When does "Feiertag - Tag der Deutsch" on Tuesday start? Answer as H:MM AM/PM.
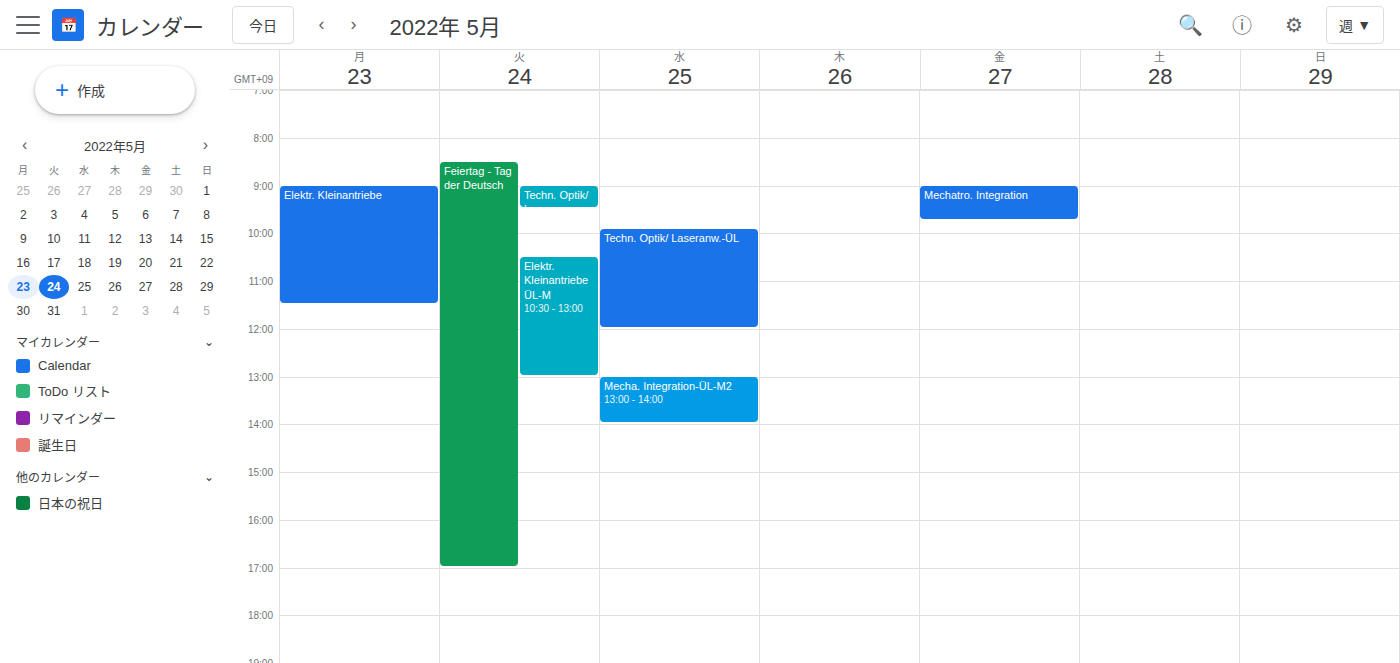
8:30 AM